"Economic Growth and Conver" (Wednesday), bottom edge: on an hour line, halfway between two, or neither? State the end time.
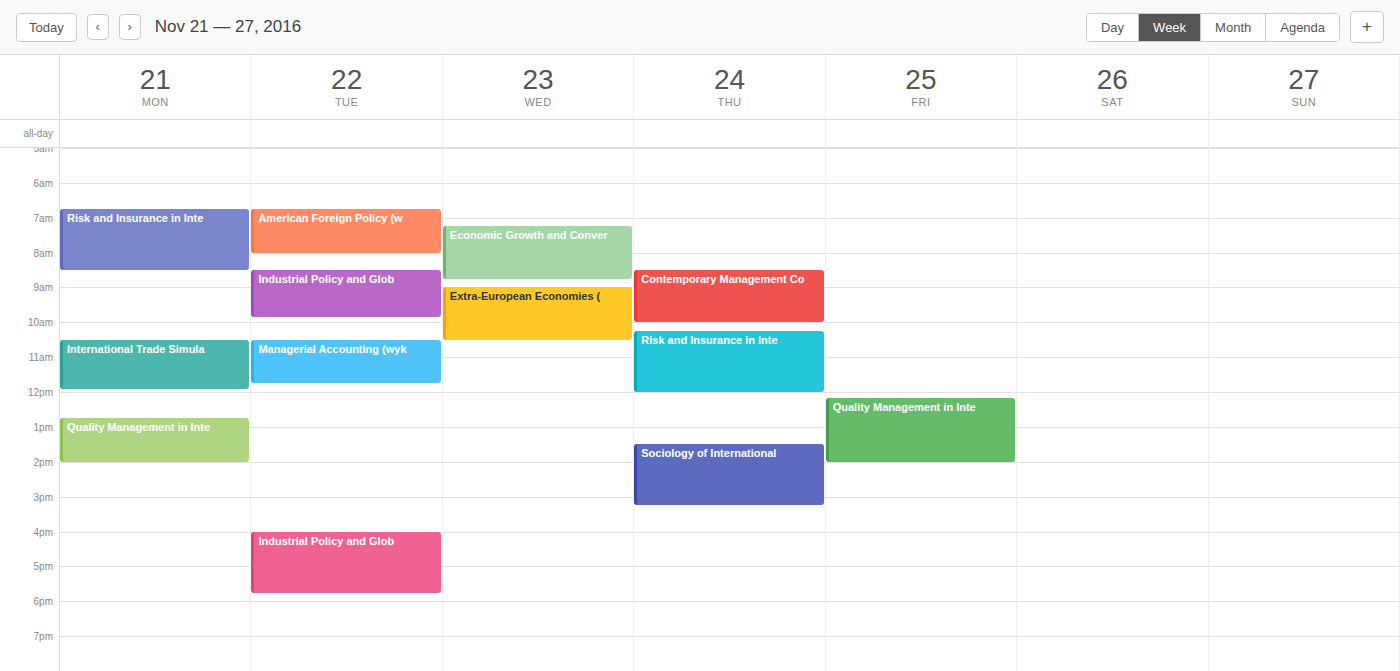
08:45 -- neither: three quarters of the way from the 08:00 line to the 09:00 line.